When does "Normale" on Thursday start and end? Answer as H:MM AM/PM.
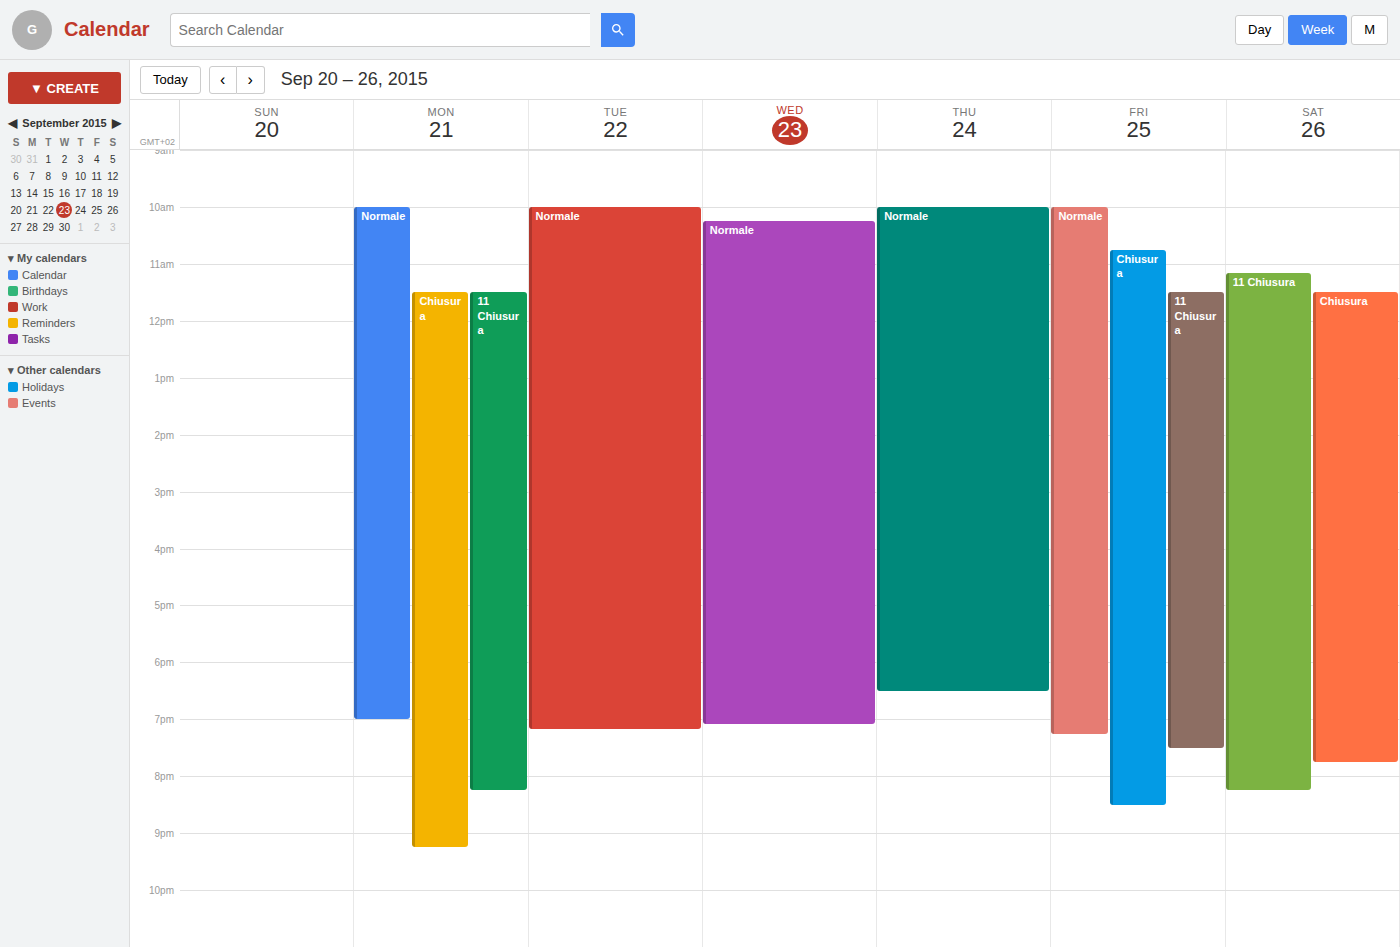
10:00 AM to 6:30 PM